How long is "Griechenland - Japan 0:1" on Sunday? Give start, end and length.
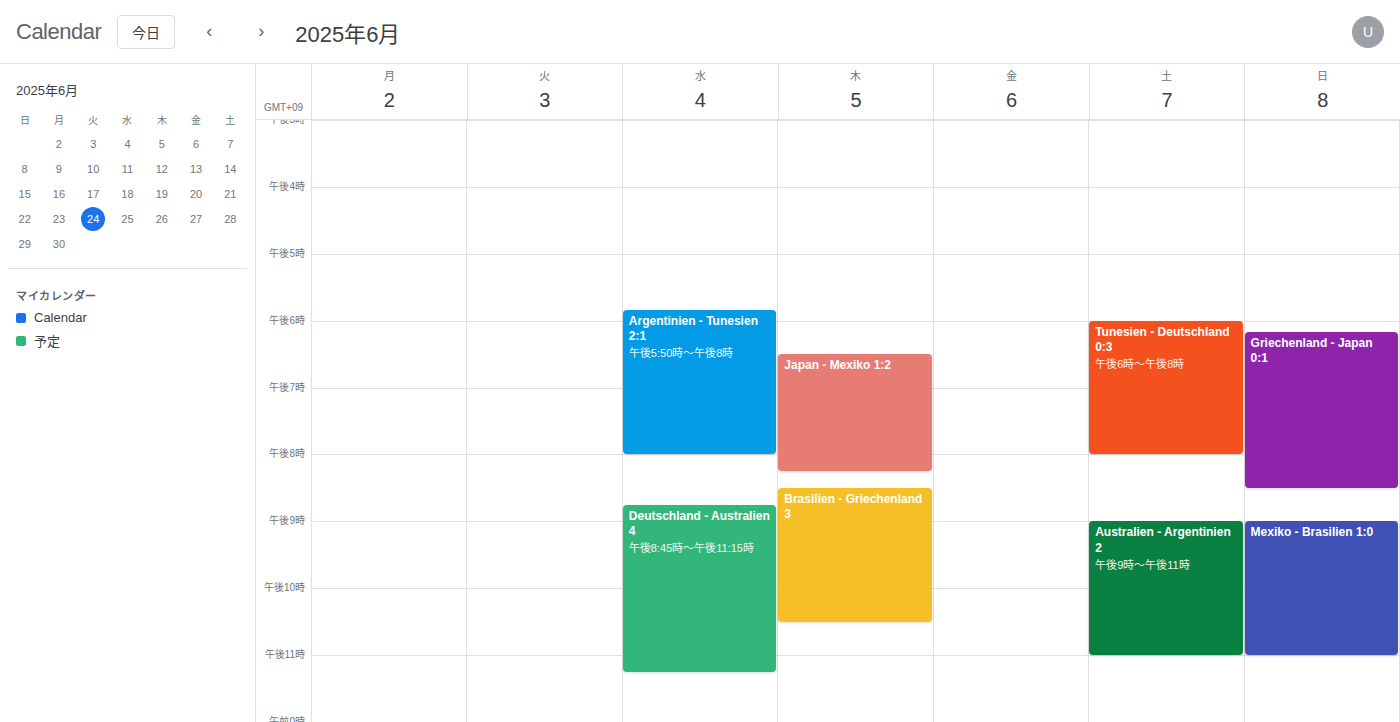
18:10 to 20:30, 2 hours 20 minutes